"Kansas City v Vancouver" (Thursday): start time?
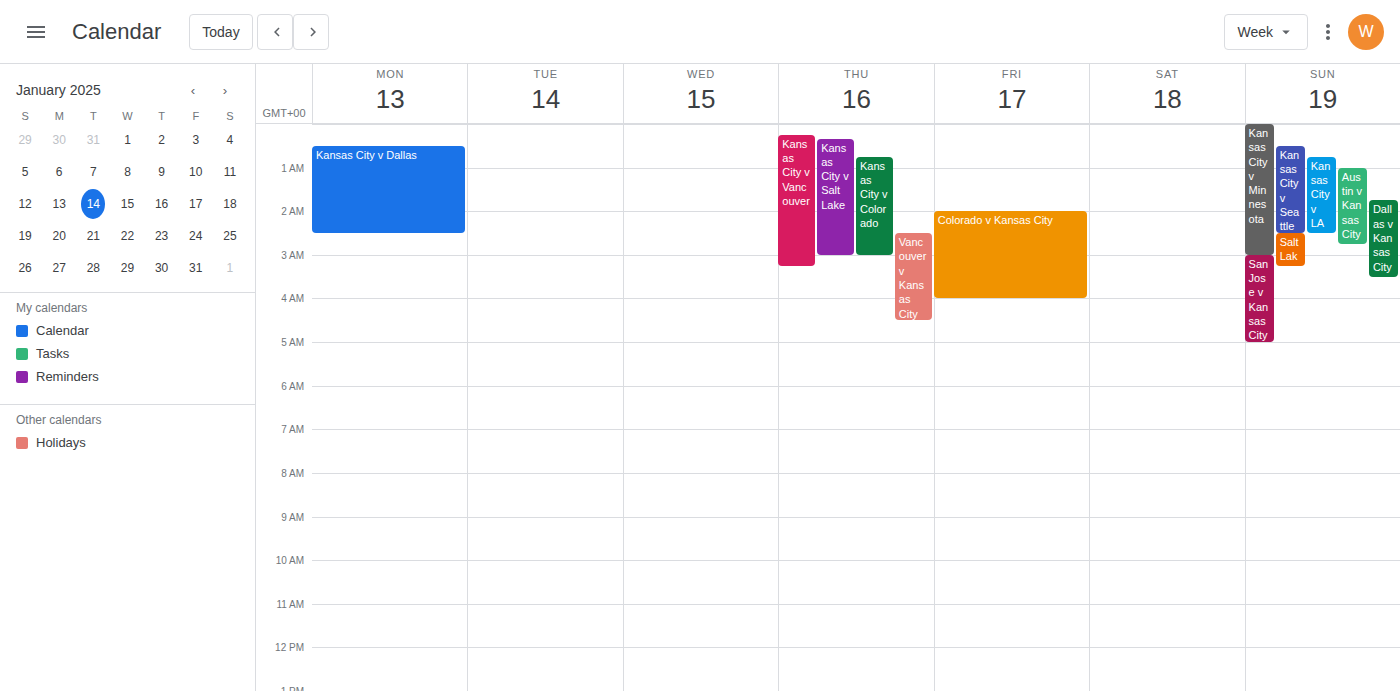
12:15 AM